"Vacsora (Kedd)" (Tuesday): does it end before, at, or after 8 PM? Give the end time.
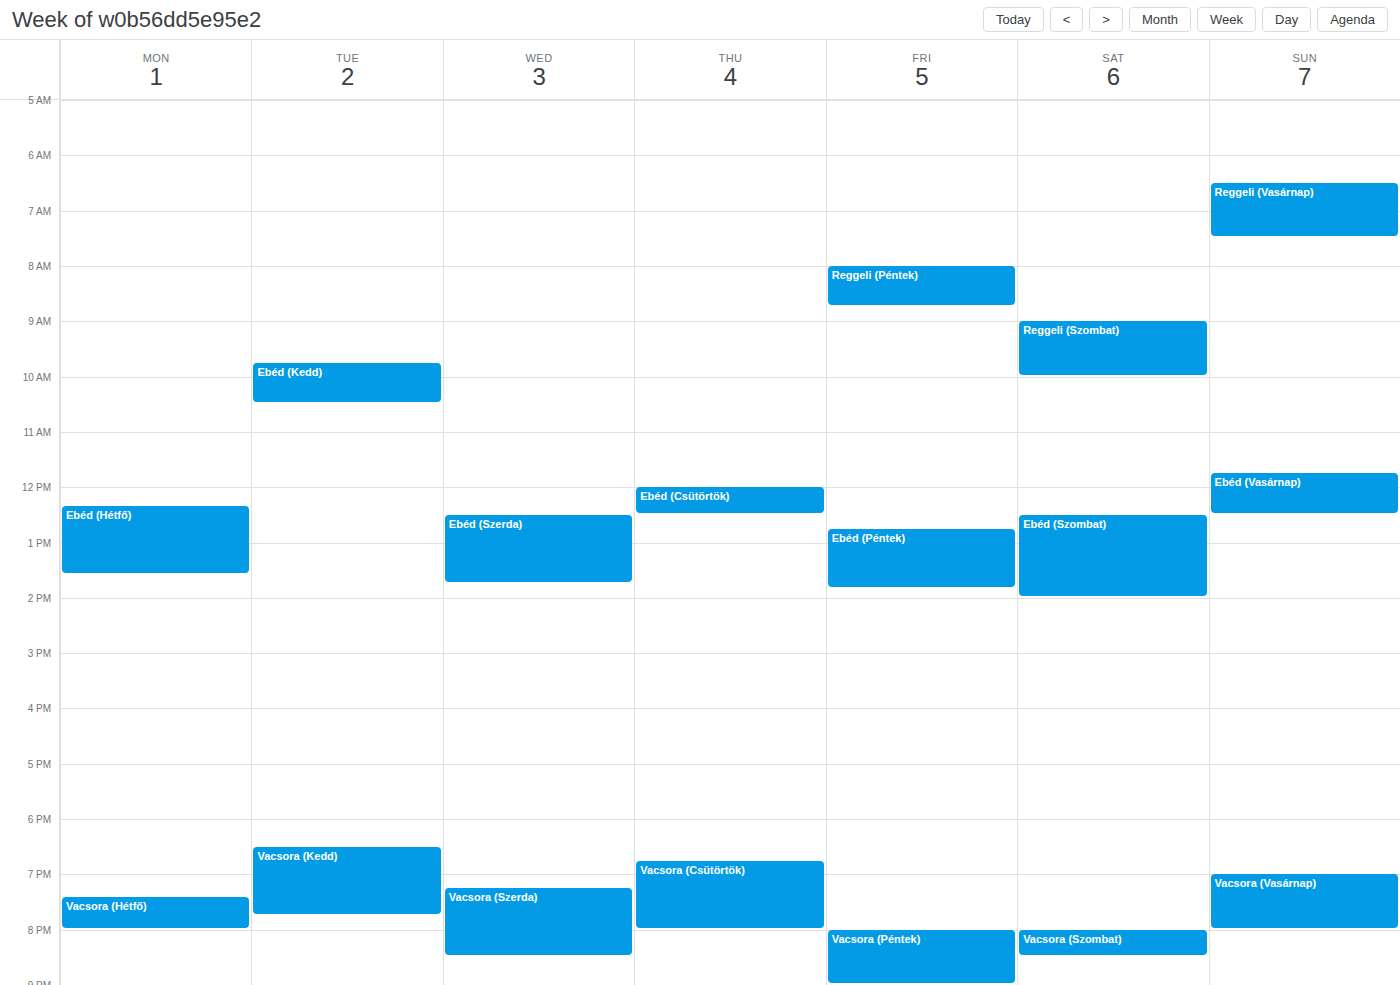
7:45 PM -- before 8 PM, 15 minutes above the 8 PM line.